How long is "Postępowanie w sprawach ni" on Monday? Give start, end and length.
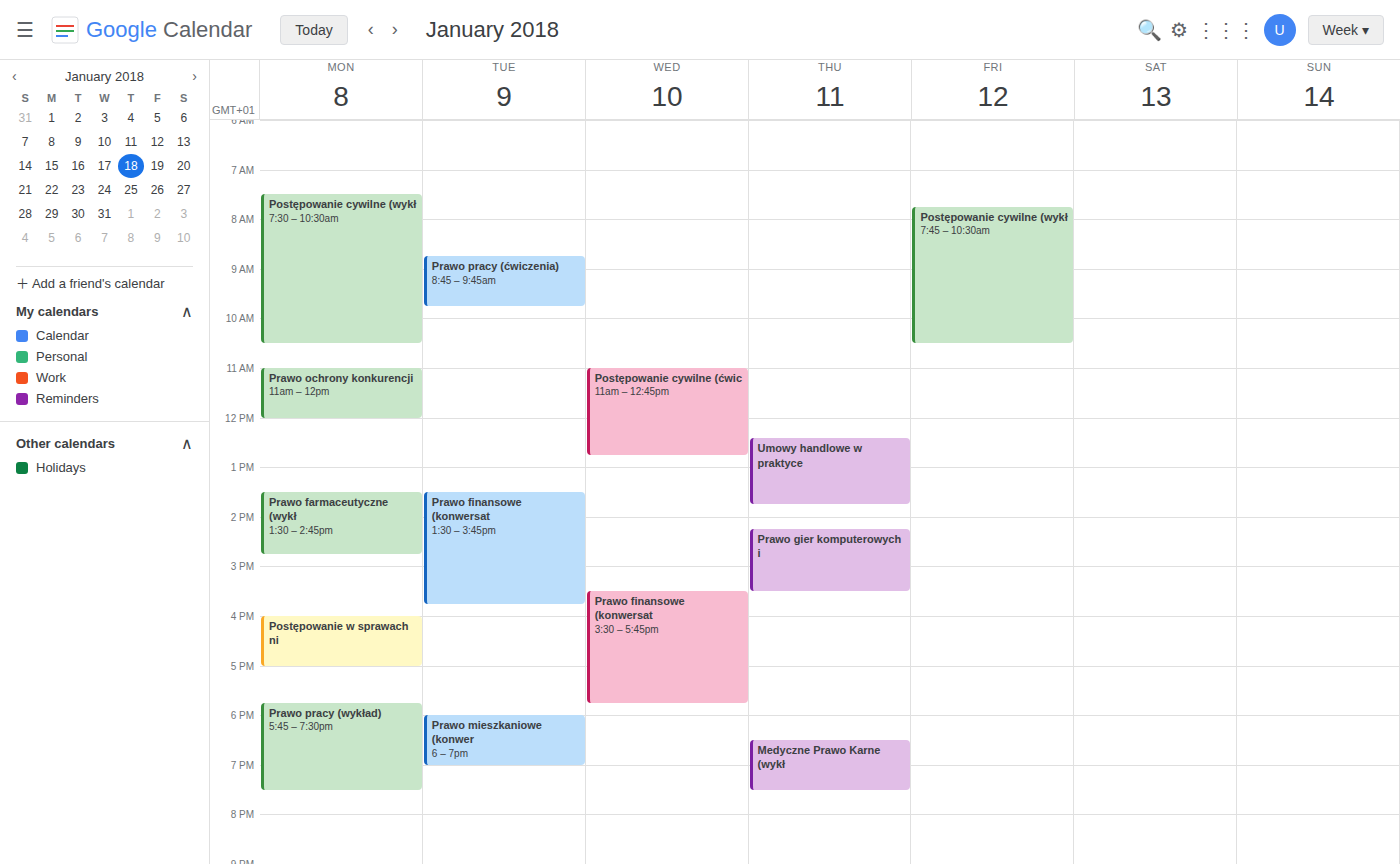
4:00 PM to 5:00 PM, 1 hour